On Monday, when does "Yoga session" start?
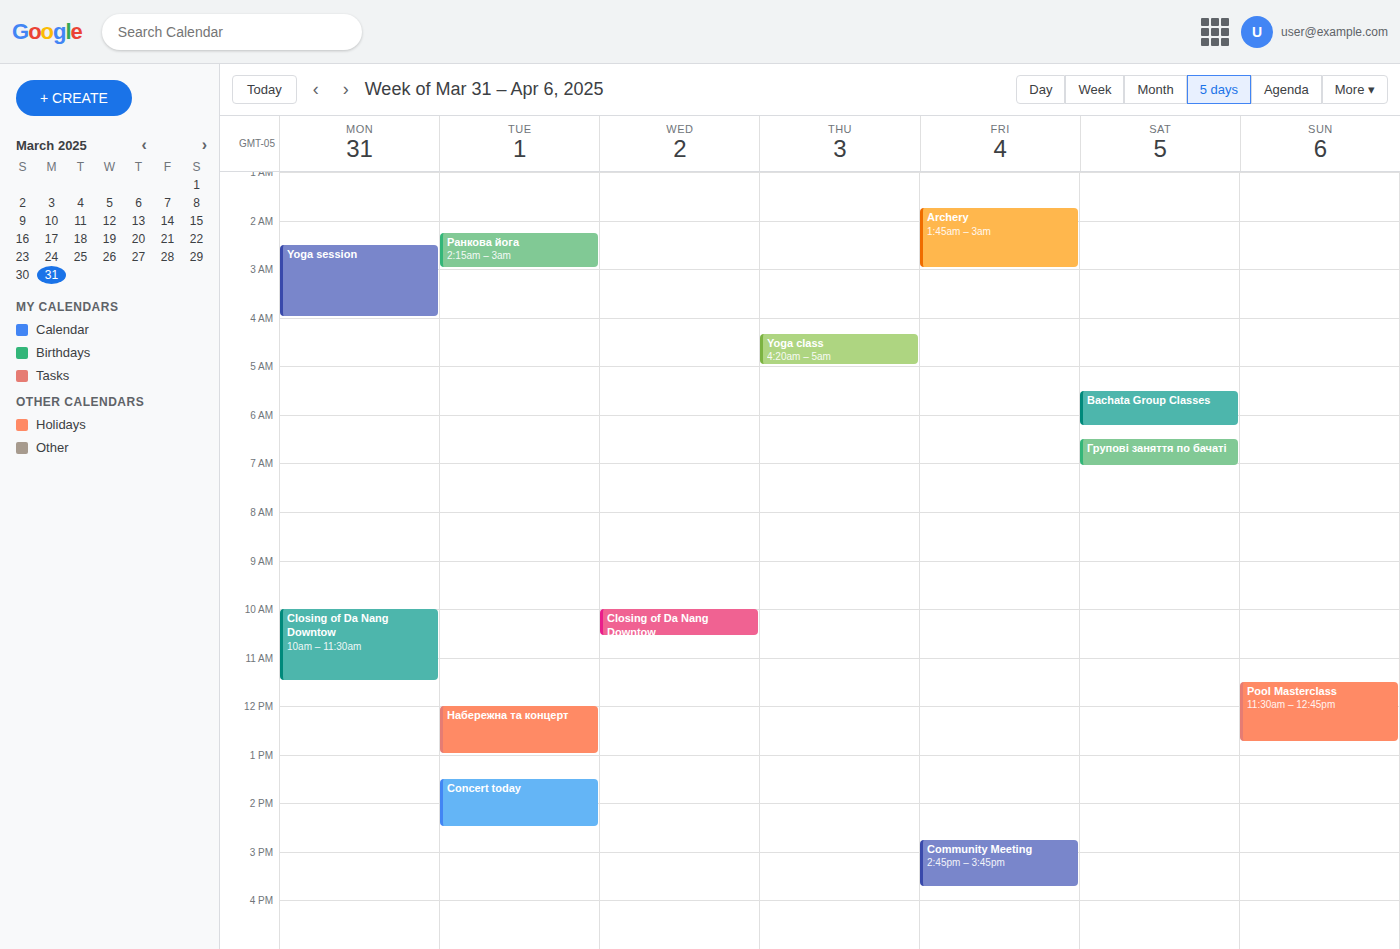
2:30 AM